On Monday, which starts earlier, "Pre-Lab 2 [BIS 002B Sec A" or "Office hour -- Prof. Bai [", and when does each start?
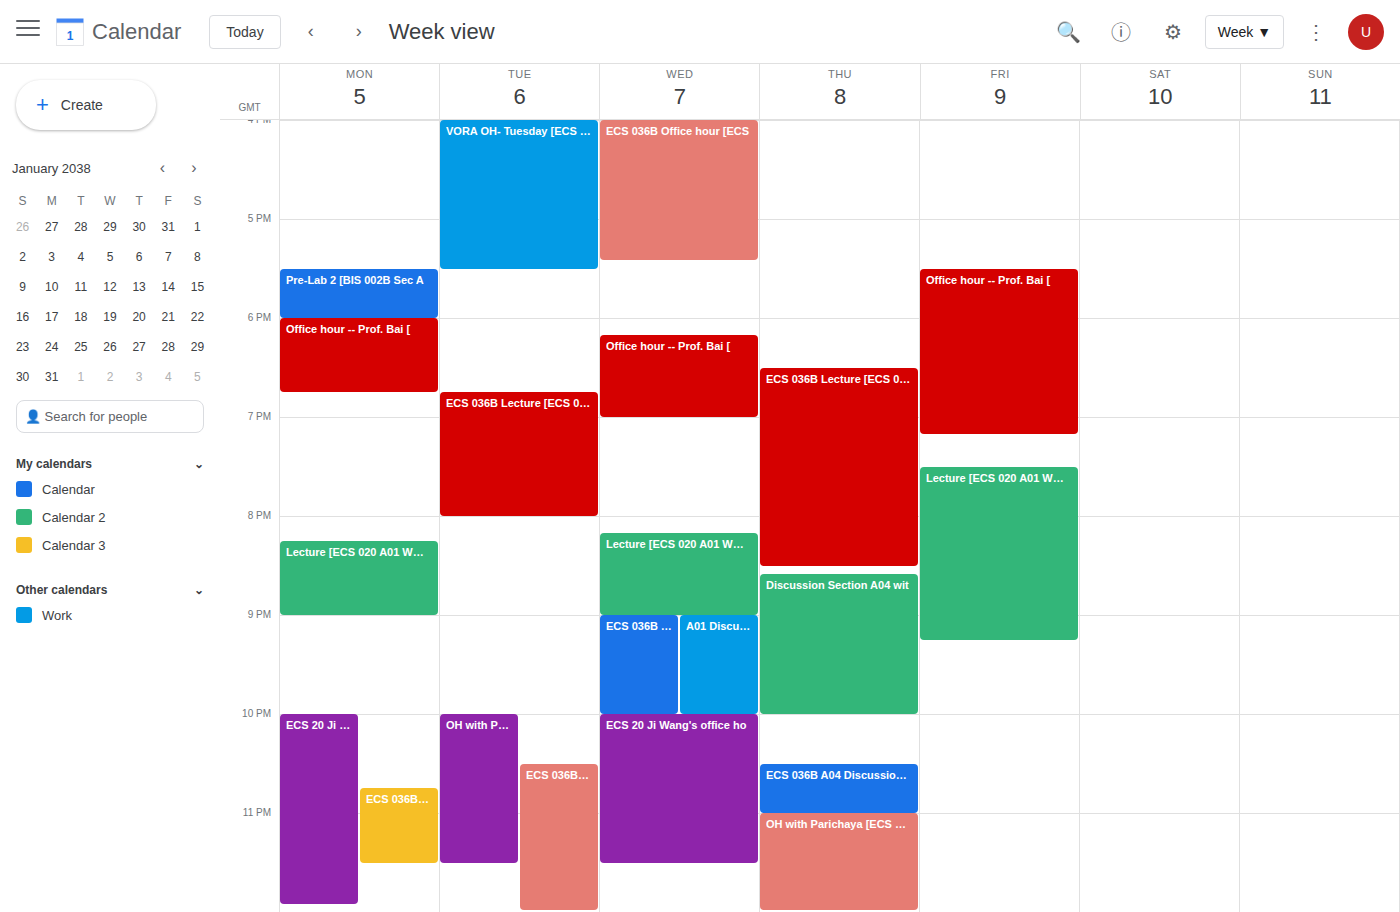
"Pre-Lab 2 [BIS 002B Sec A" 5:30 PM; "Office hour -- Prof. Bai [" 6:00 PM.